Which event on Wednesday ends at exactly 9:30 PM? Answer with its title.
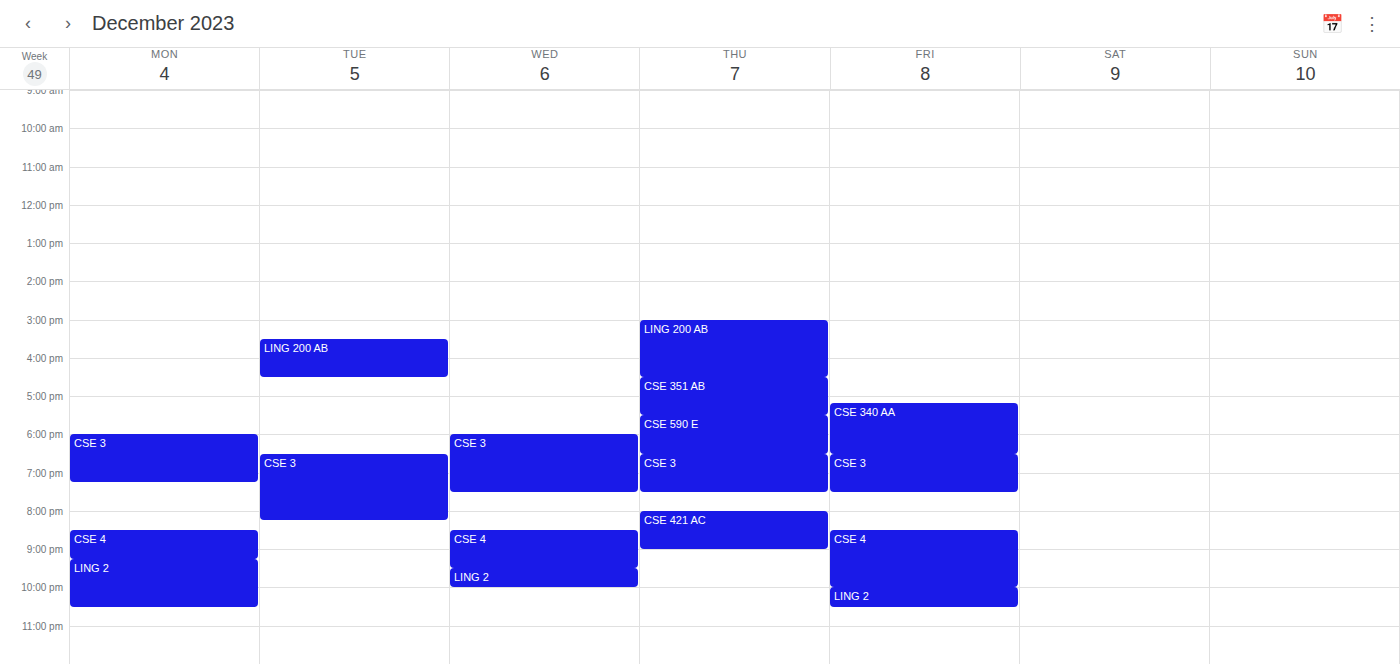
"CSE 4"